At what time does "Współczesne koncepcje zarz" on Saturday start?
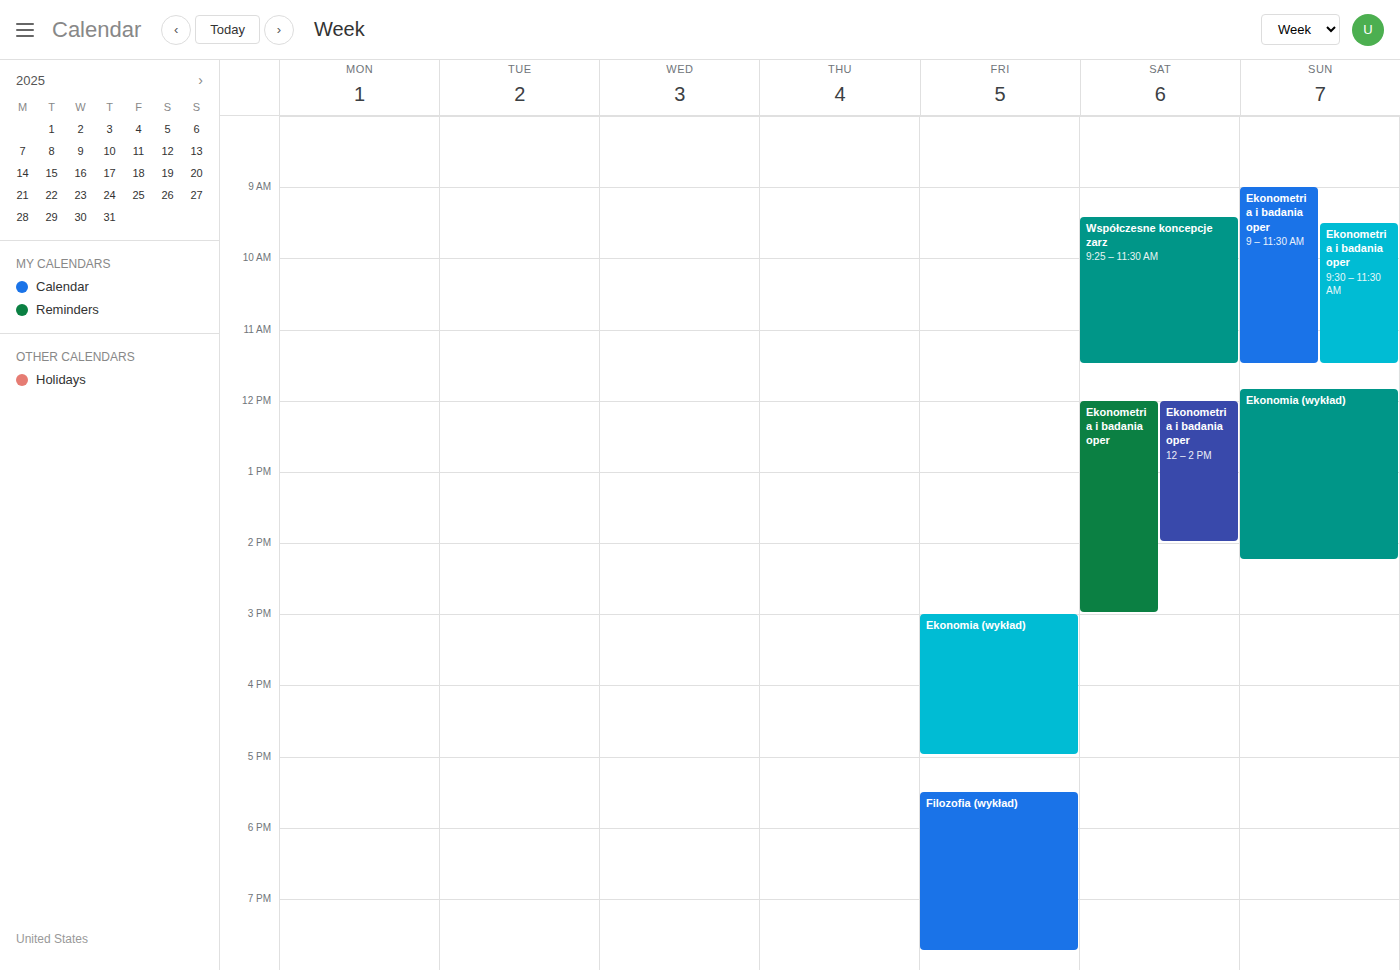
9:25 AM